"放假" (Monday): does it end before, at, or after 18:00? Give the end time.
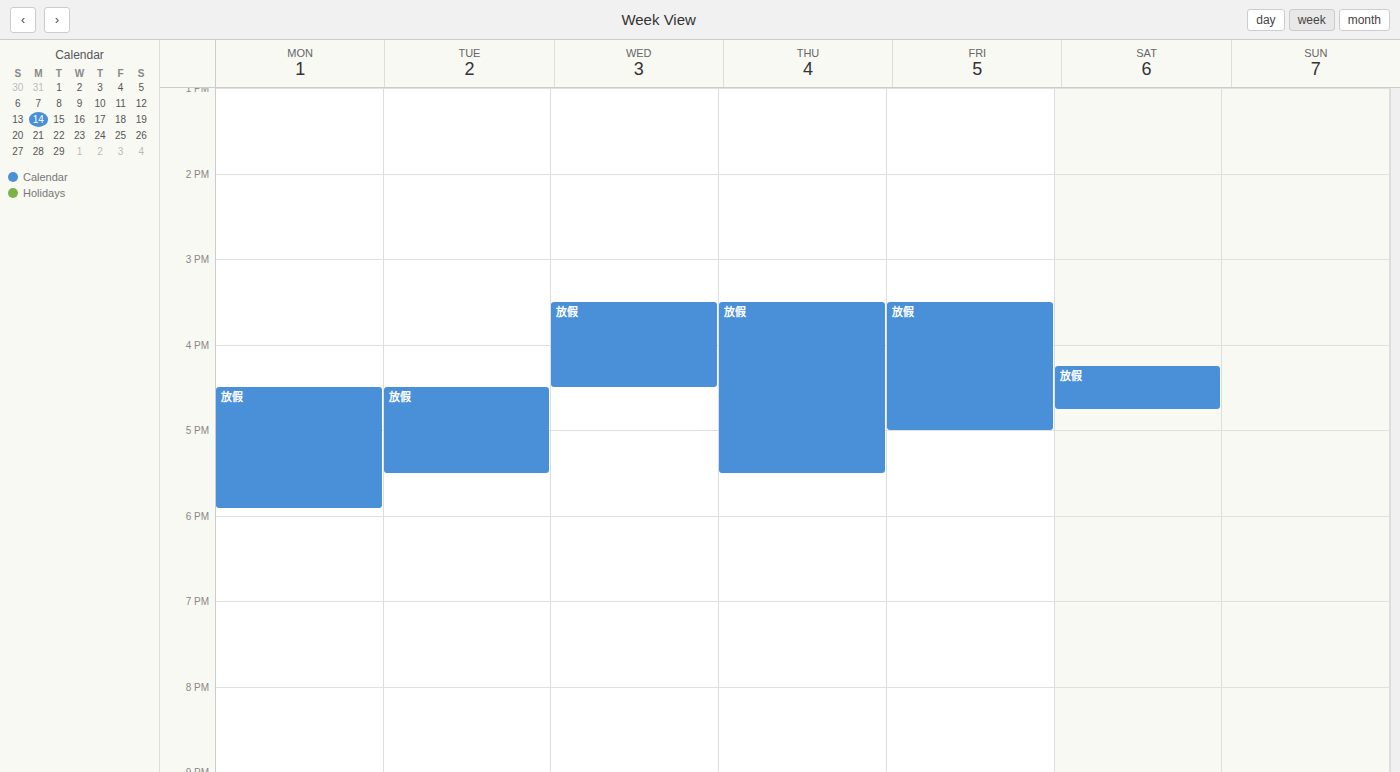
17:55 -- before 18:00, 5 minutes above the 18:00 line.